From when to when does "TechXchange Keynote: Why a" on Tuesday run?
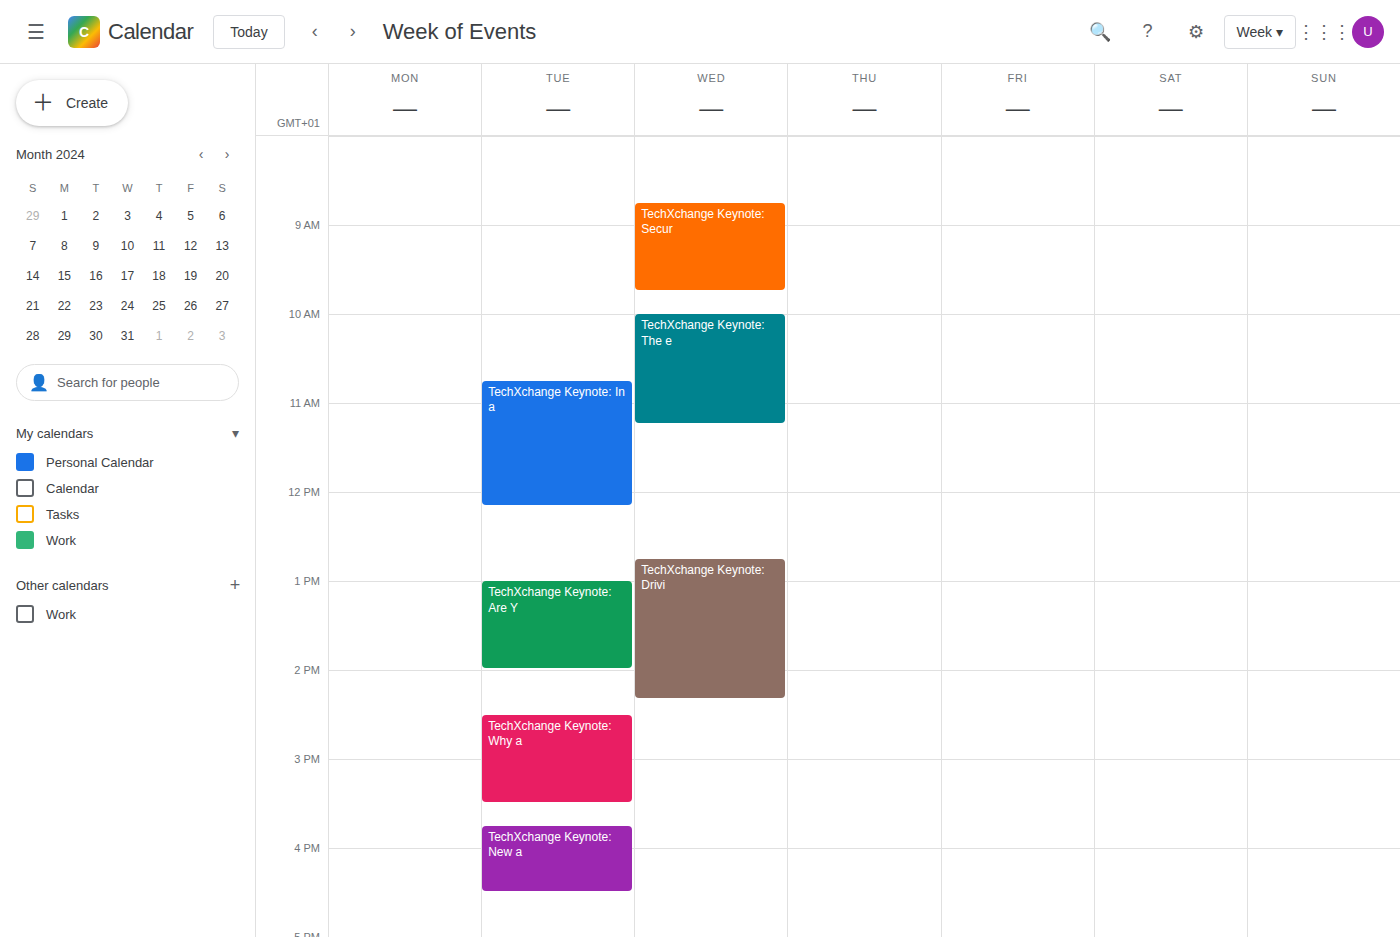
2:30 PM to 3:30 PM